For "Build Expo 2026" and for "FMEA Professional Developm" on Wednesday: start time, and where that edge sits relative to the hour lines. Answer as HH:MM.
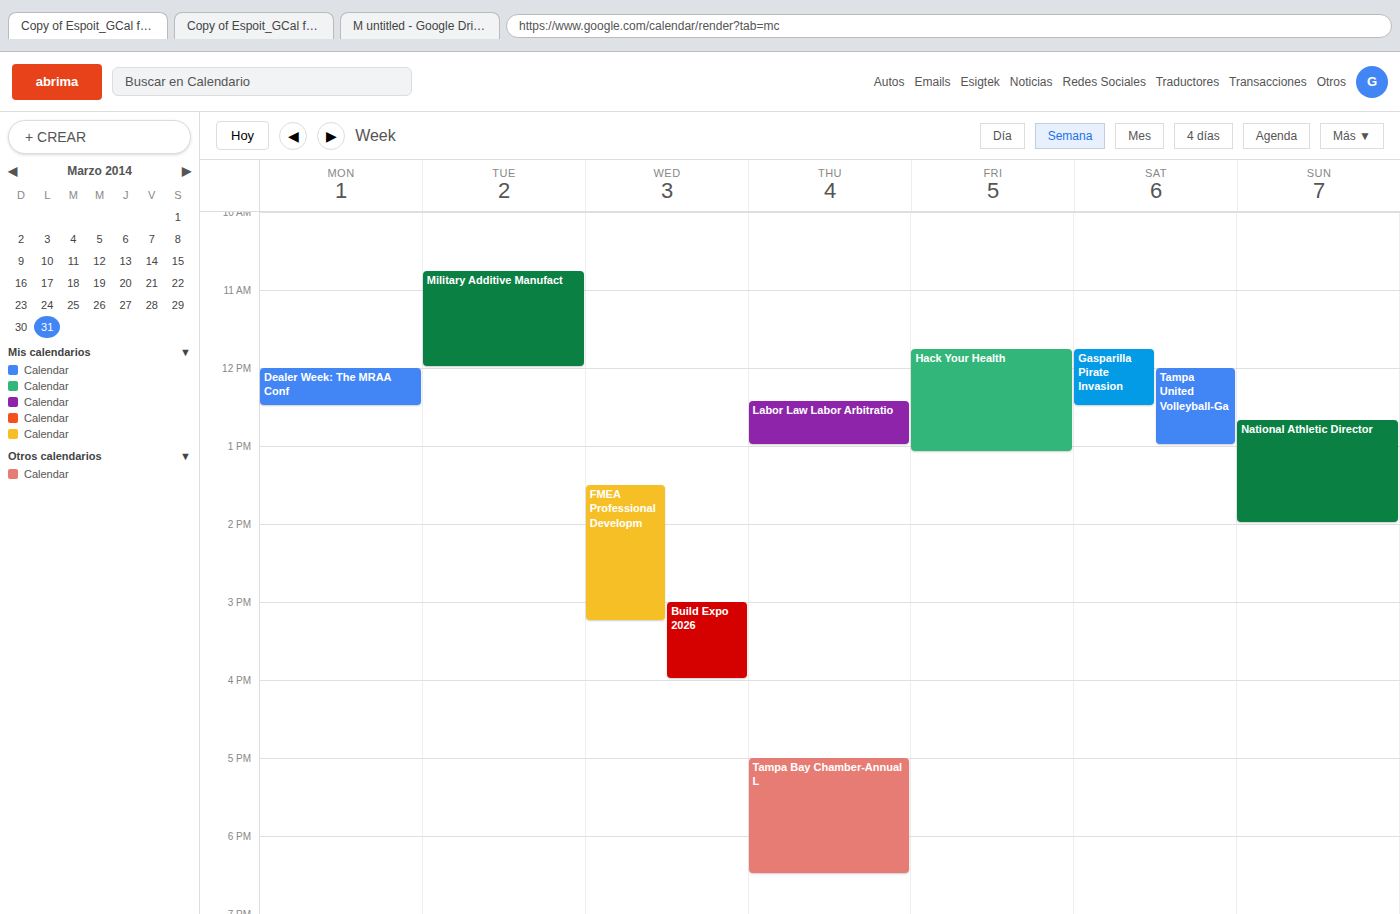
"Build Expo 2026": 15:00, exactly on the 15:00 line. "FMEA Professional Developm": 13:30, halfway between the 13:00 and 14:00 lines.